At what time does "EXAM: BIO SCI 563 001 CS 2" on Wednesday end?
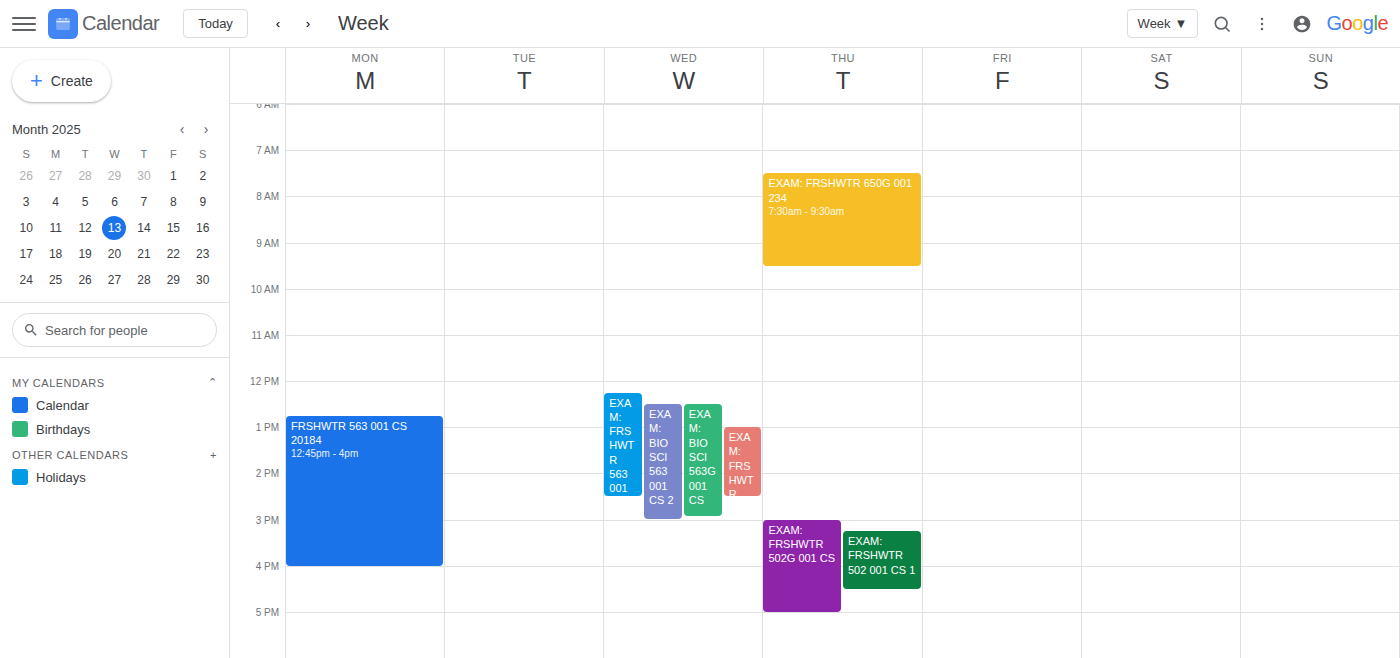
3:00 PM